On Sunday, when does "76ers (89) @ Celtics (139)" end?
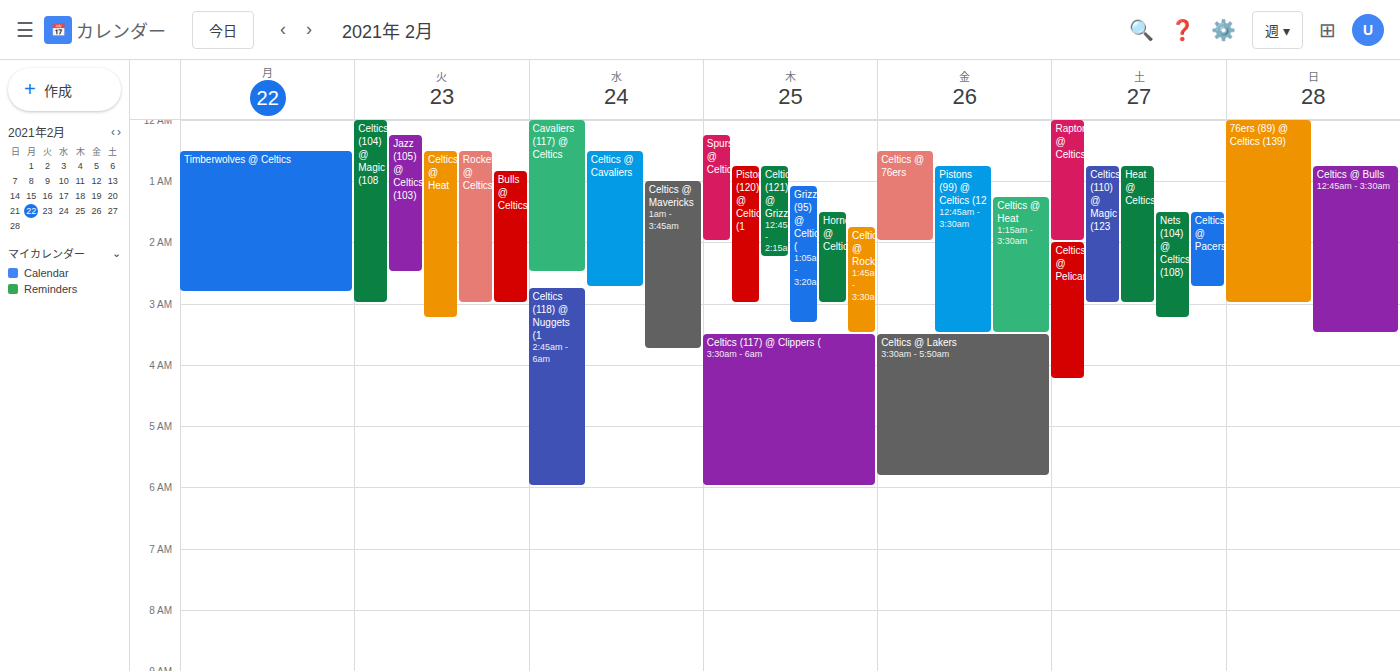
3:00 AM